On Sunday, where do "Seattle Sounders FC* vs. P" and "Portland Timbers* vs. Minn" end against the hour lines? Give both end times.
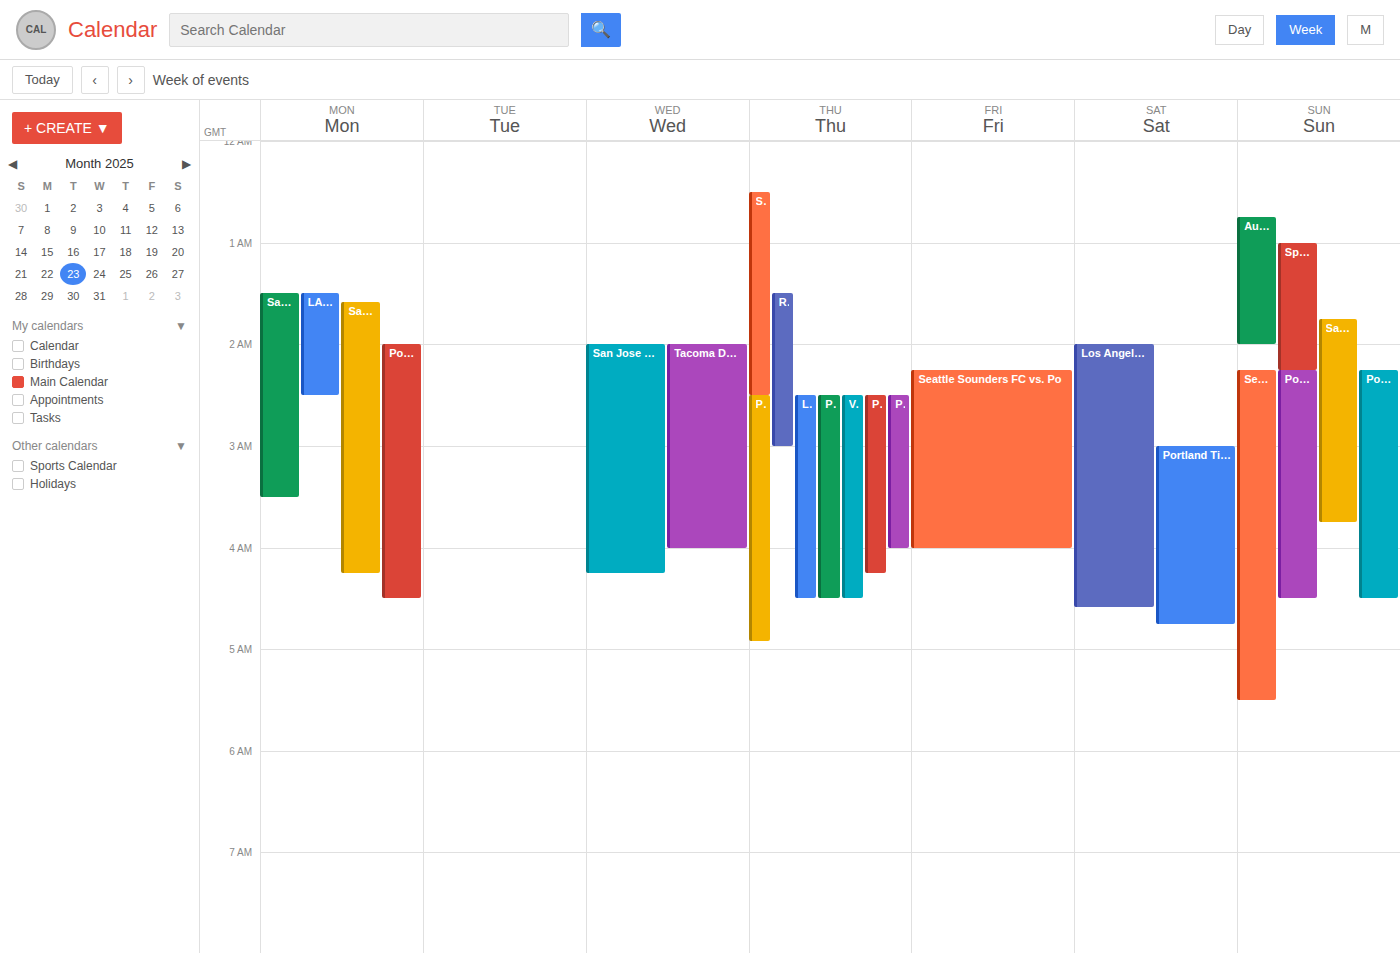
"Seattle Sounders FC* vs. P": 5:30 AM, halfway between the 5 AM and 6 AM lines. "Portland Timbers* vs. Minn": 4:30 AM, halfway between the 4 AM and 5 AM lines.